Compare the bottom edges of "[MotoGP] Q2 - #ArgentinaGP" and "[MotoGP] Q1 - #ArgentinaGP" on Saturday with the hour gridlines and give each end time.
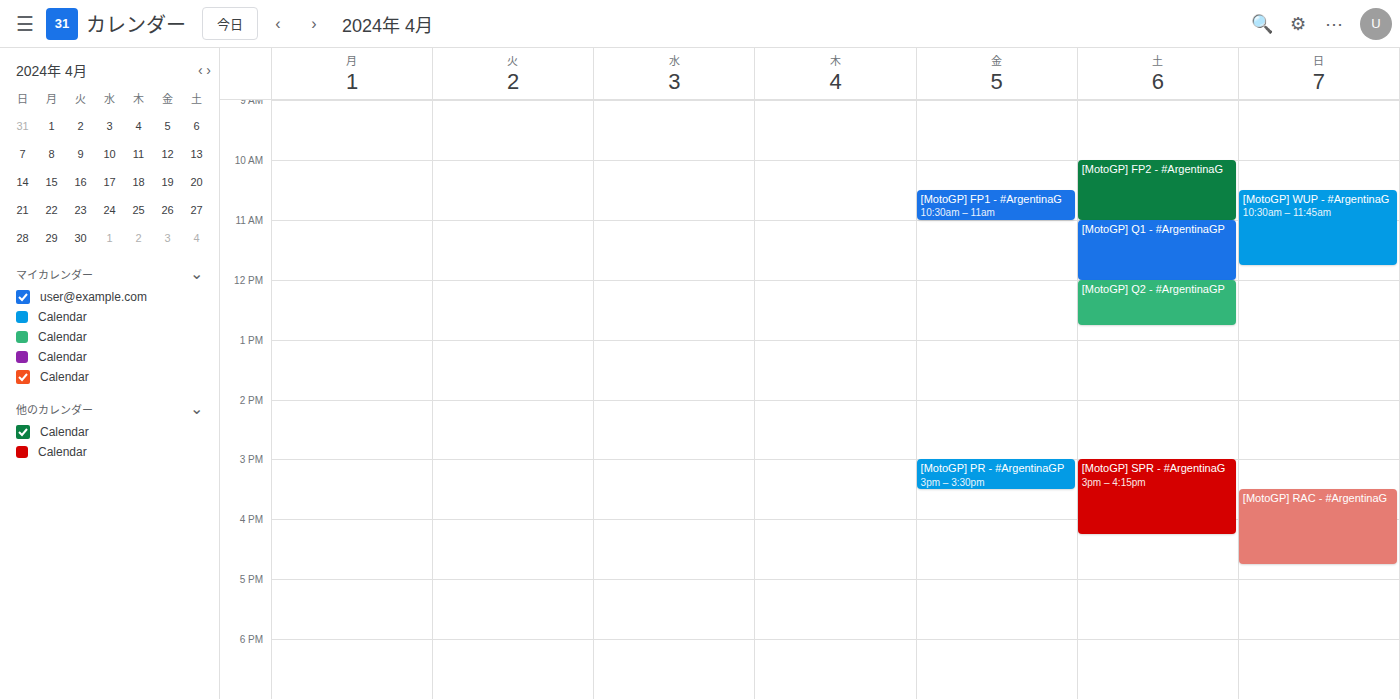
"[MotoGP] Q2 - #ArgentinaGP": 12:45 PM, neither: three quarters of the way from the 12 PM line to the 1 PM line. "[MotoGP] Q1 - #ArgentinaGP": 12:00 PM, exactly on the 12 PM line.